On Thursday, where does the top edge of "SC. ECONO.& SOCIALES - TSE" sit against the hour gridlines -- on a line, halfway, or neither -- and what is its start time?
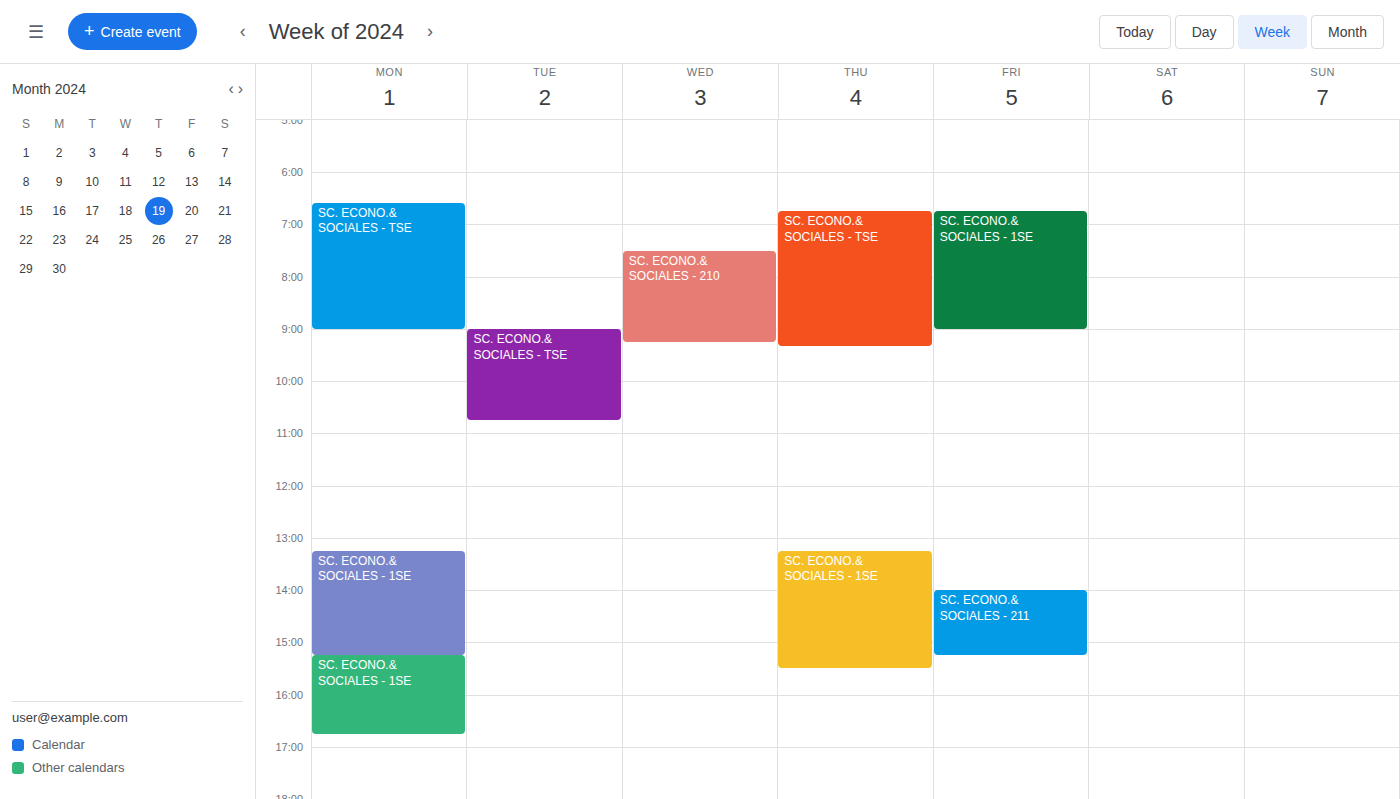
6:45 AM -- neither: three quarters of the way from the 6 AM line to the 7 AM line.